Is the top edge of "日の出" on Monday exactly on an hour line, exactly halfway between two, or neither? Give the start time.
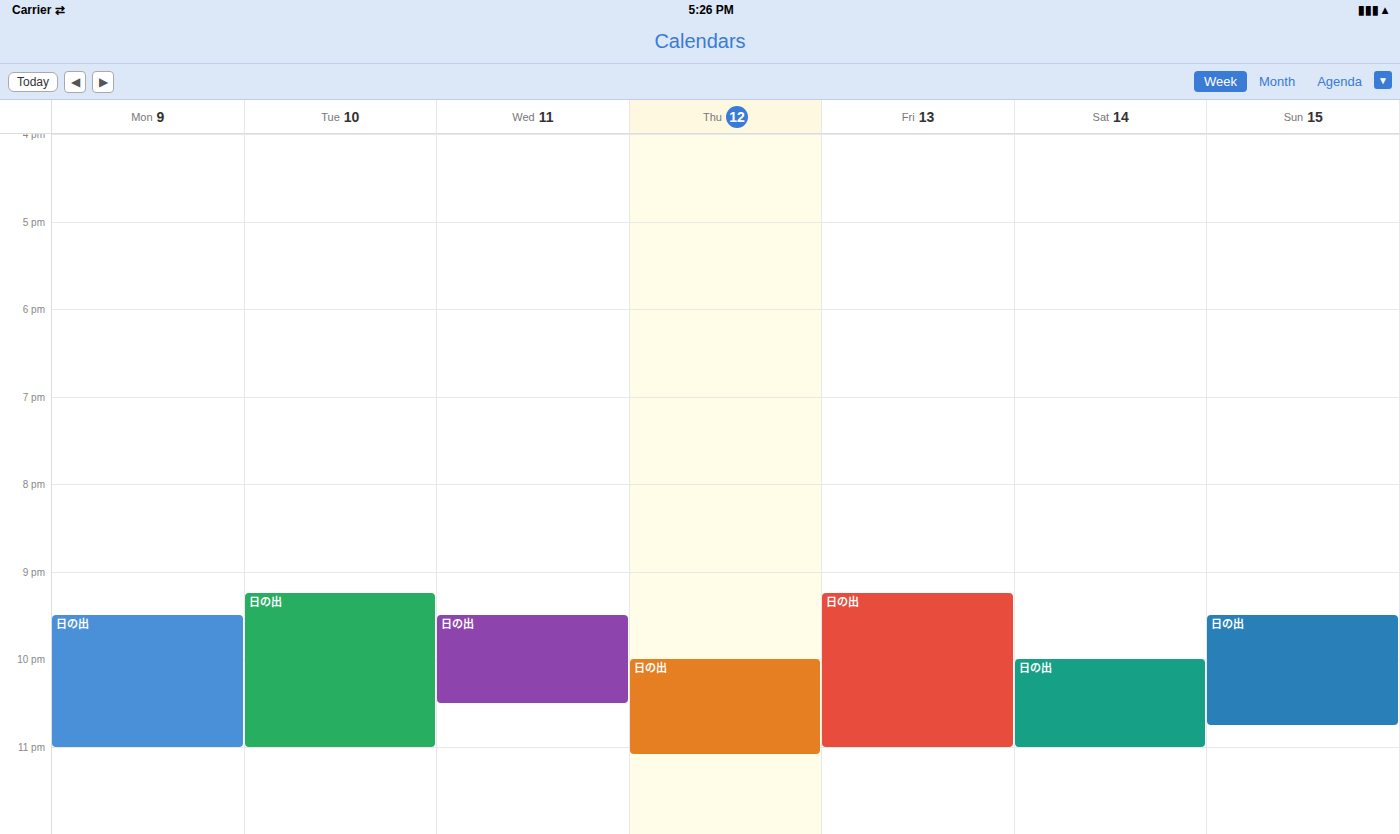
9:30 PM -- halfway between the 9 PM and 10 PM lines.